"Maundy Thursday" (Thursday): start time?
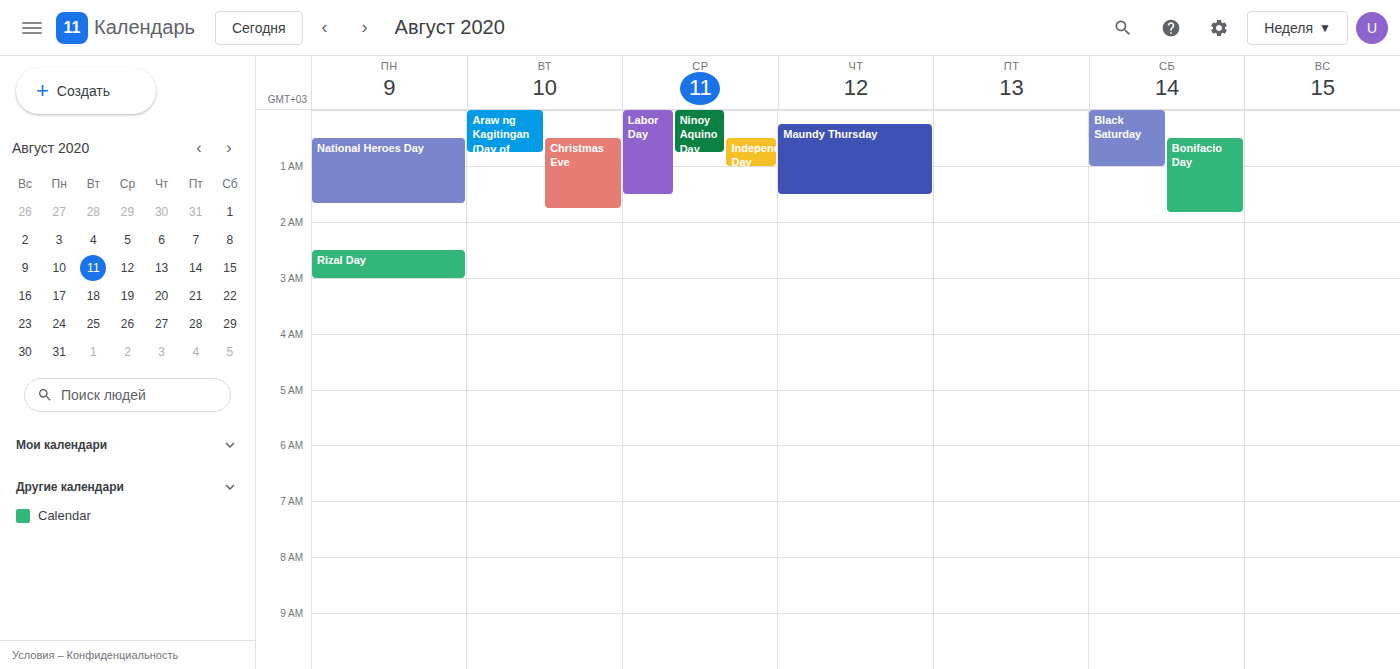
00:15